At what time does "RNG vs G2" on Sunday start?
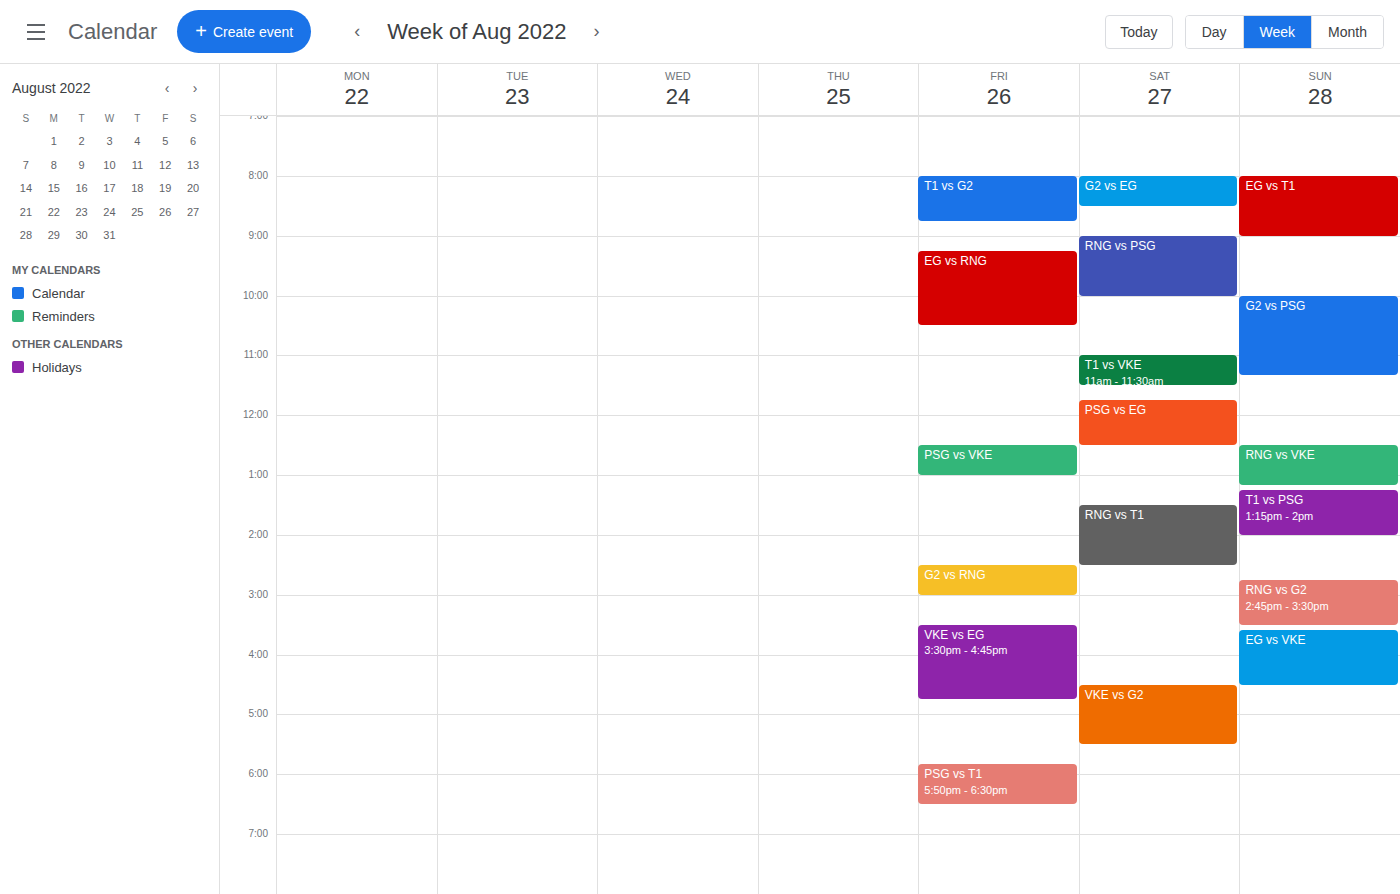
14:45